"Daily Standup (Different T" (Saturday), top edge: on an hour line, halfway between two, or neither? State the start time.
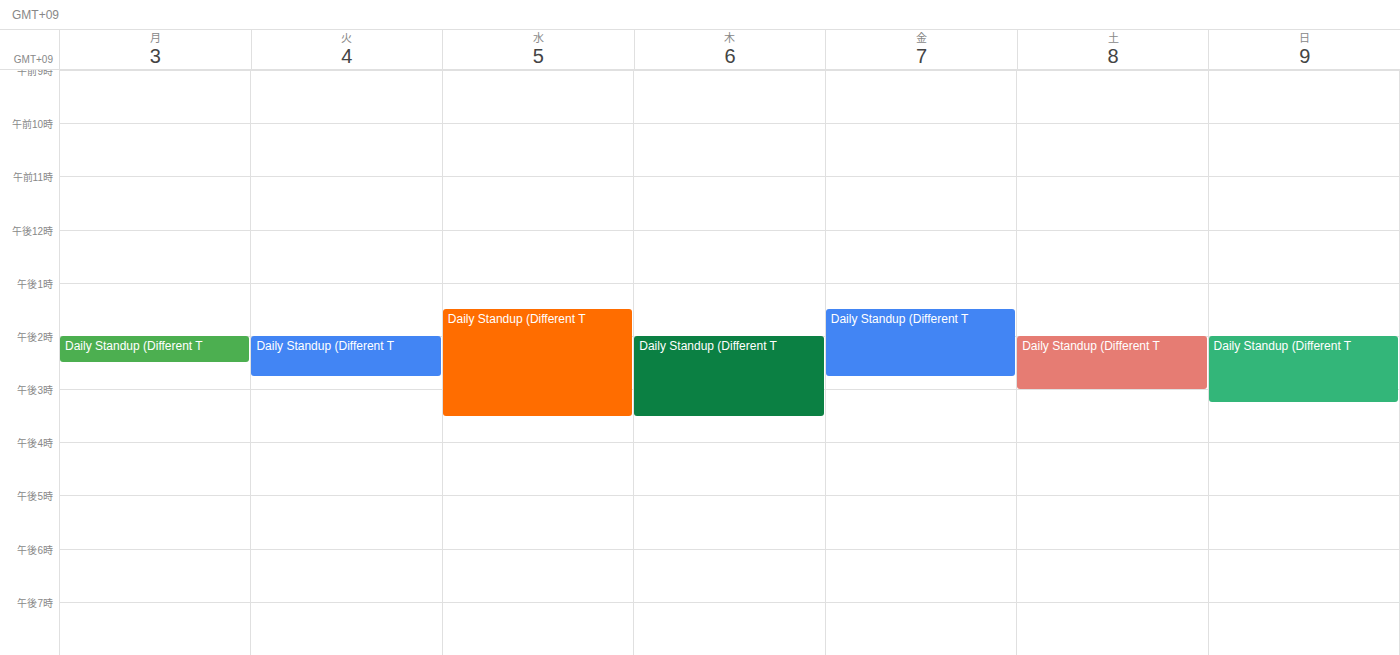
2:00 PM -- exactly on the 2 PM line.